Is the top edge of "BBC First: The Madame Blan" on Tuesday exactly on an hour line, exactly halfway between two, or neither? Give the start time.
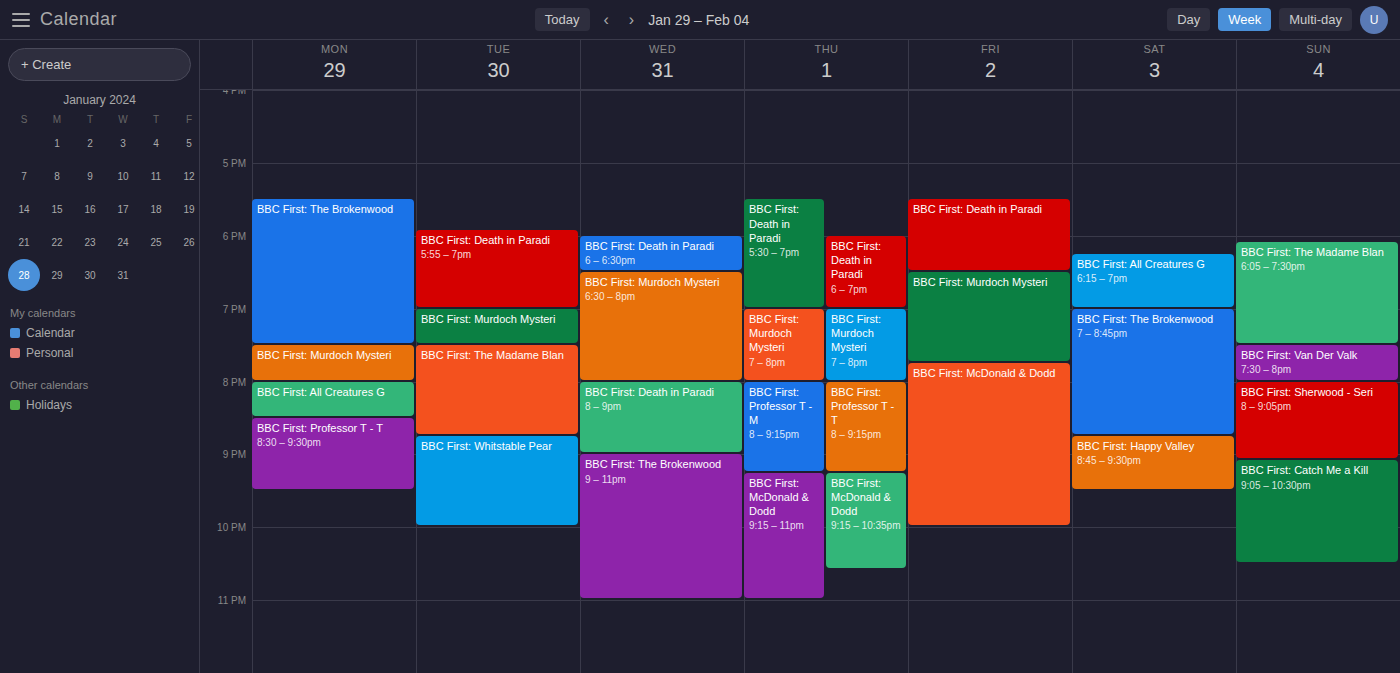
7:30 PM -- halfway between the 7 PM and 8 PM lines.